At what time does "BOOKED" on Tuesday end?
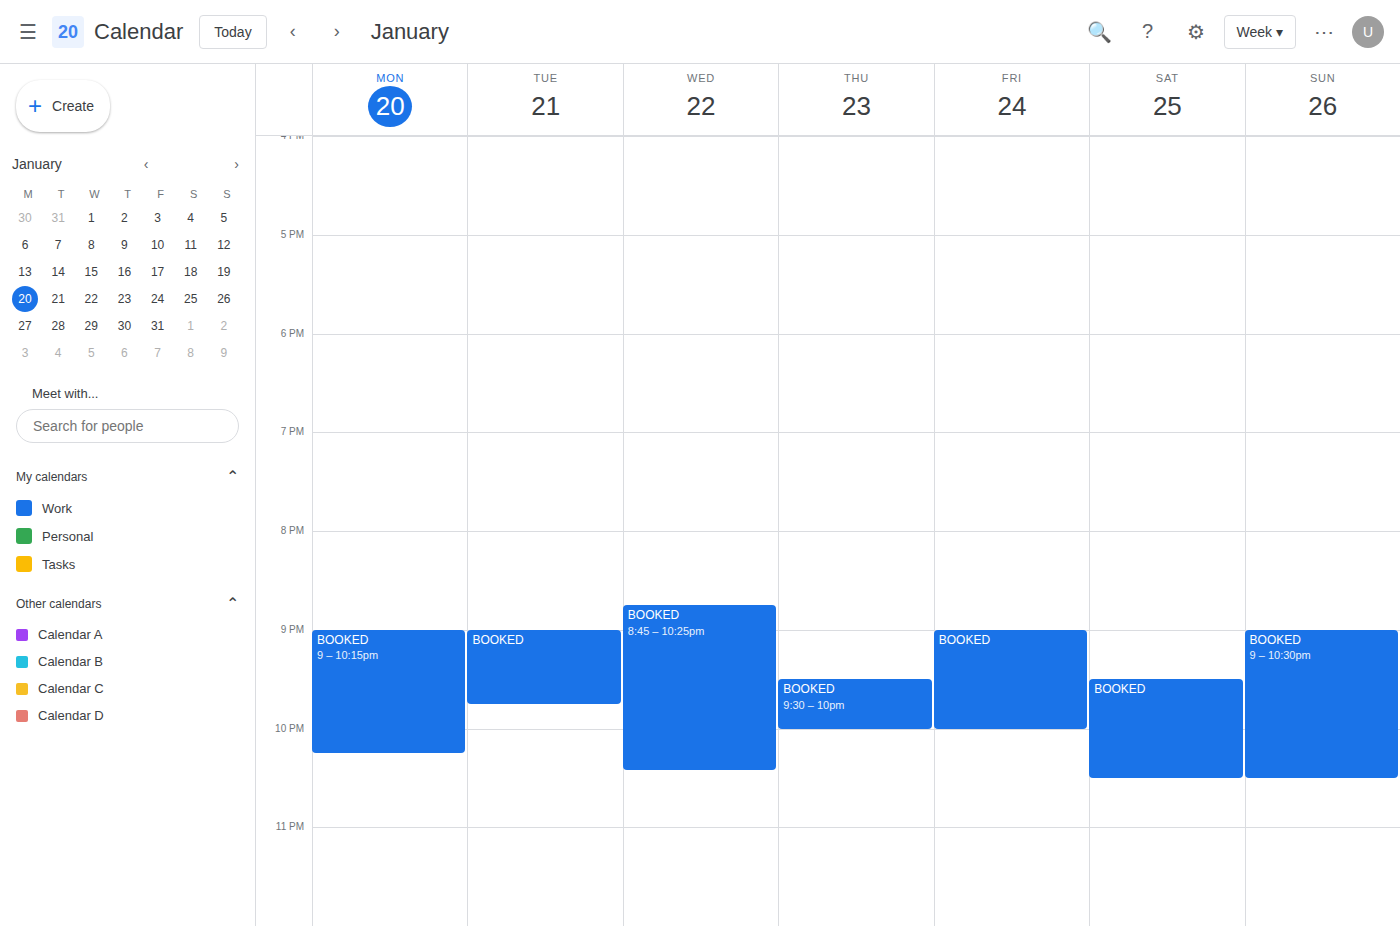
9:45 PM